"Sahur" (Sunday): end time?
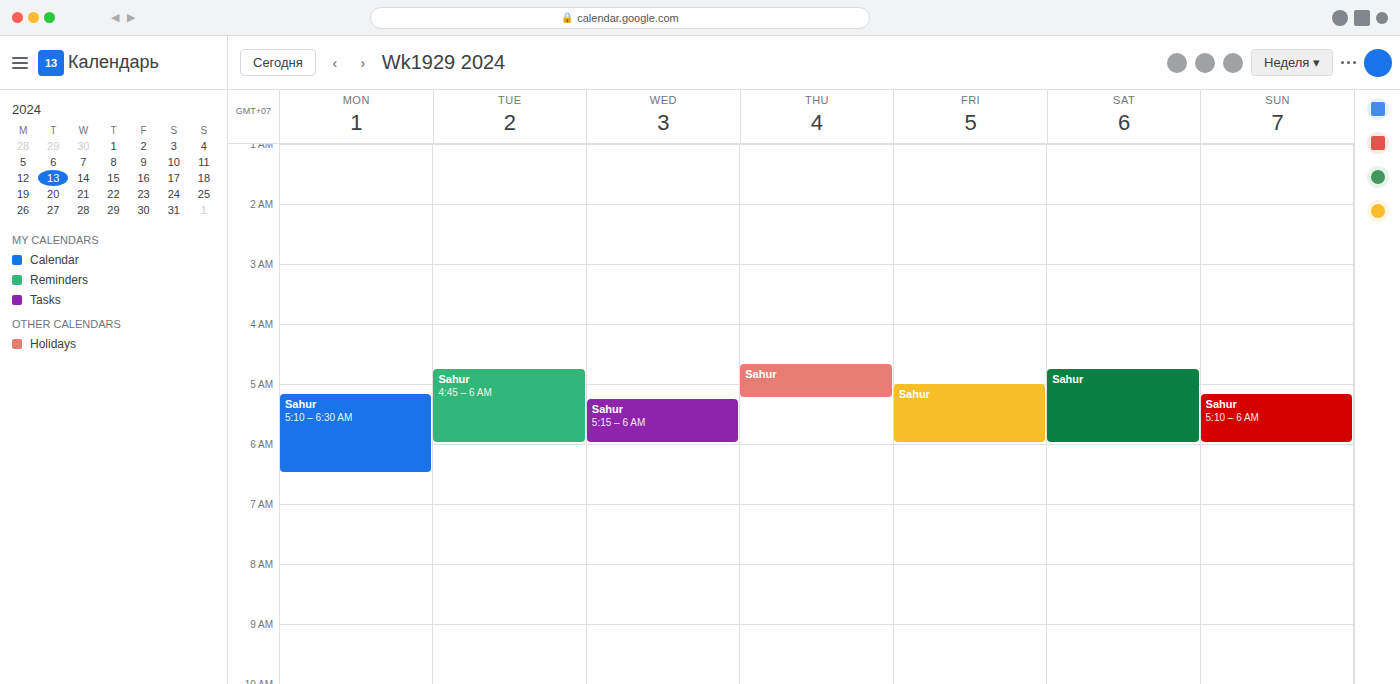
06:00